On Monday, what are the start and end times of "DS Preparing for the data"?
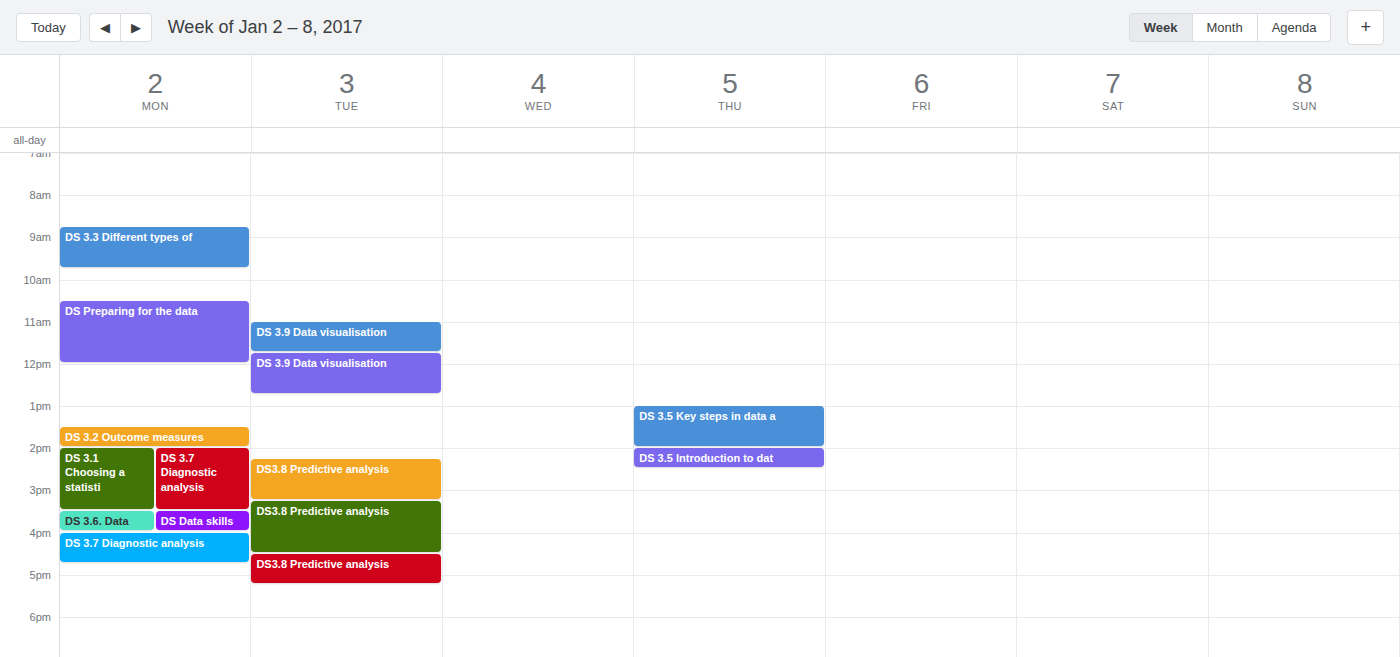
10:30 AM to 12:00 PM